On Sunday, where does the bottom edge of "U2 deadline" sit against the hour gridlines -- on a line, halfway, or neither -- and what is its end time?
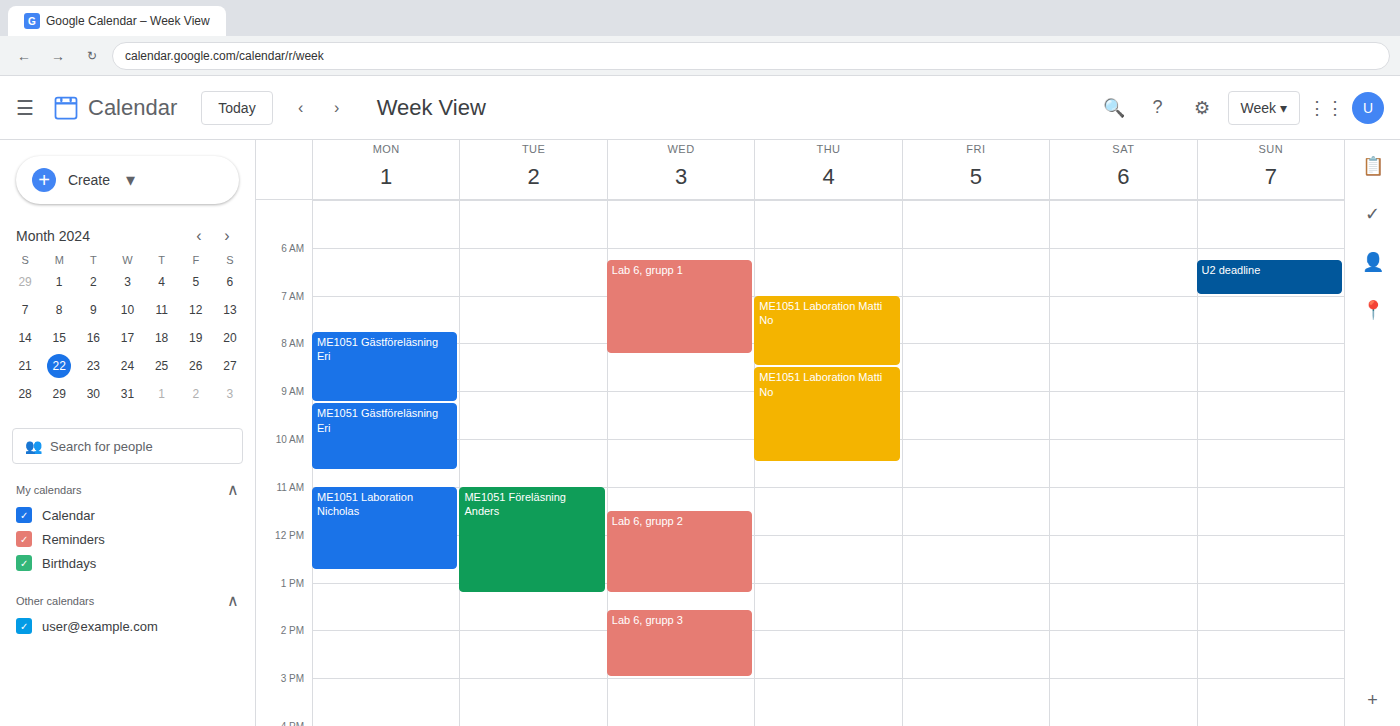
7:00 AM -- exactly on the 7 AM line.